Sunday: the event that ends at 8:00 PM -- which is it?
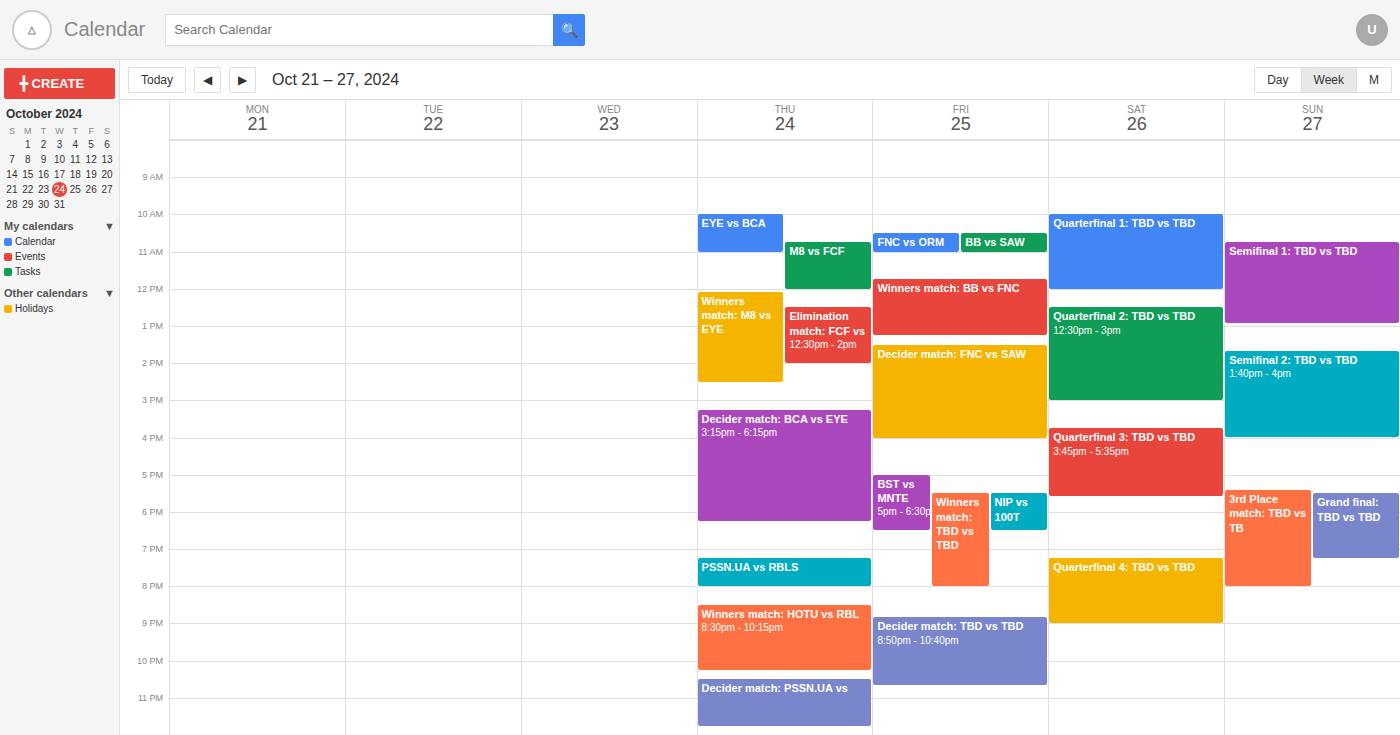
"3rd Place match: TBD vs TB"